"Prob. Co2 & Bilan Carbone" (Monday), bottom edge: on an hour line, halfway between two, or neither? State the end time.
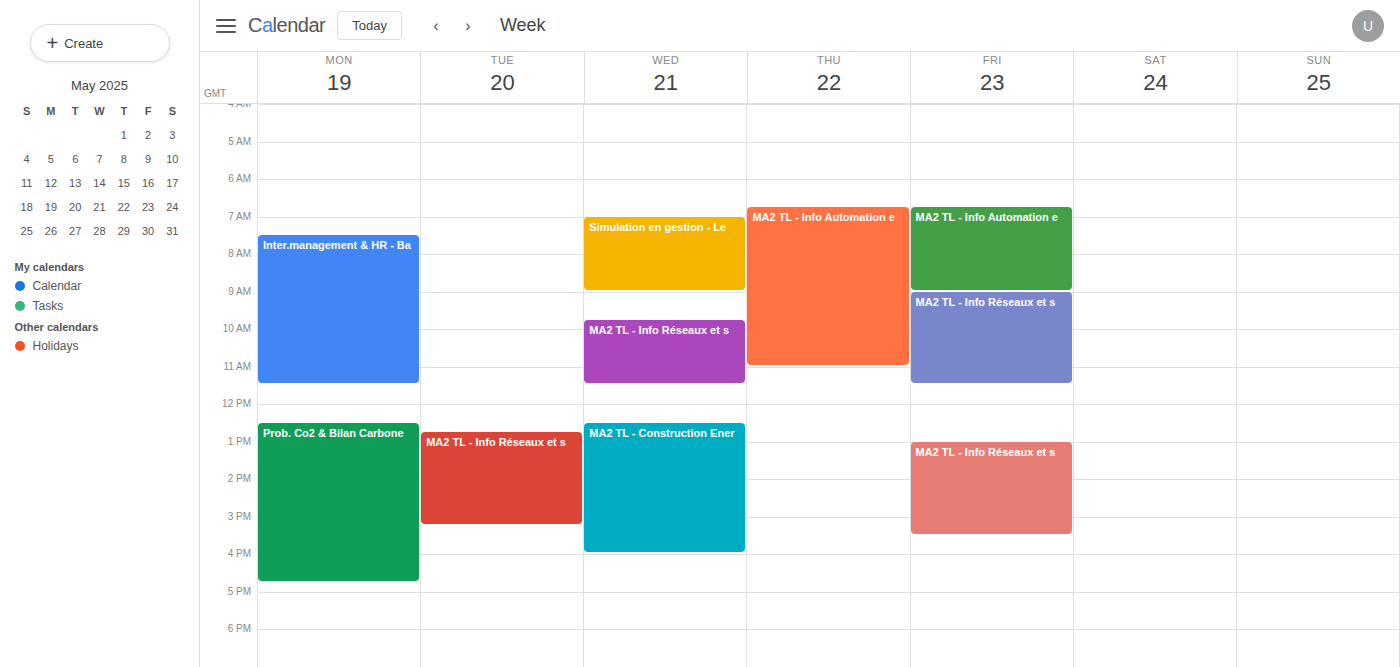
4:45 PM -- neither: three quarters of the way from the 4 PM line to the 5 PM line.